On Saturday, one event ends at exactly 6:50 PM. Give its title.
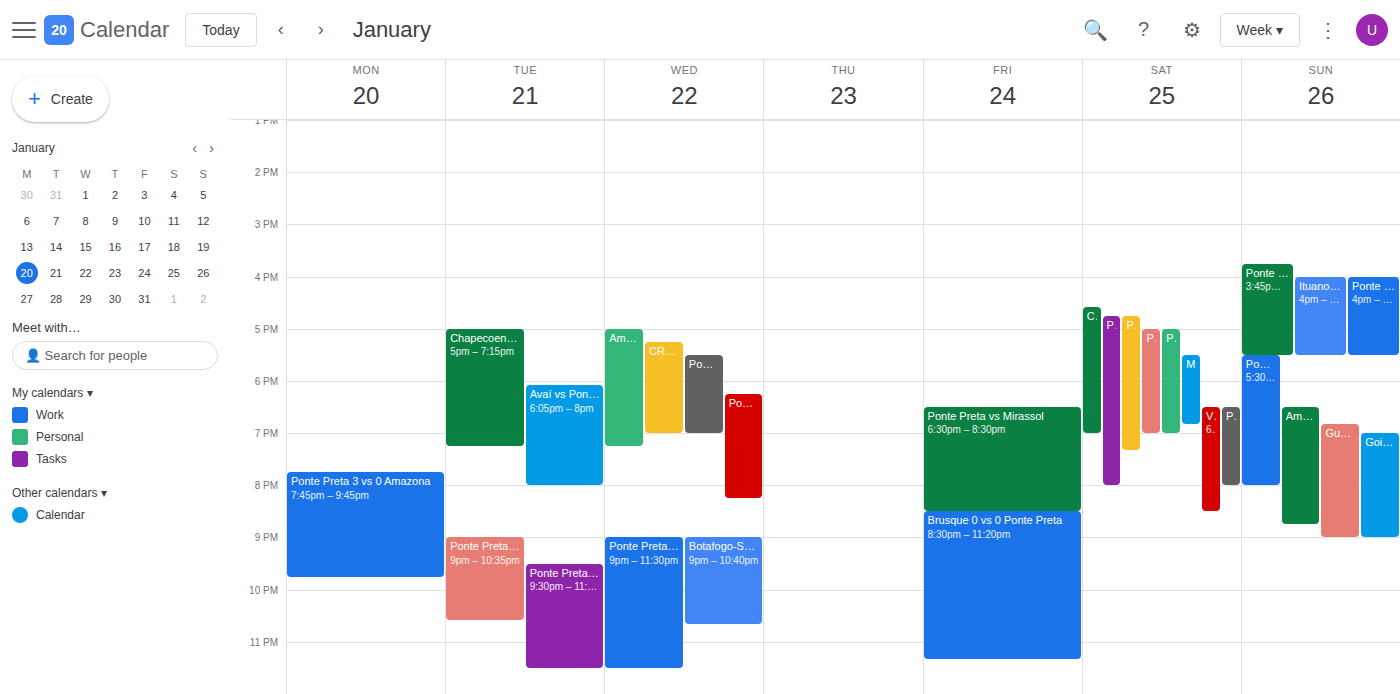
"Mirassol vs Ponte Preta"